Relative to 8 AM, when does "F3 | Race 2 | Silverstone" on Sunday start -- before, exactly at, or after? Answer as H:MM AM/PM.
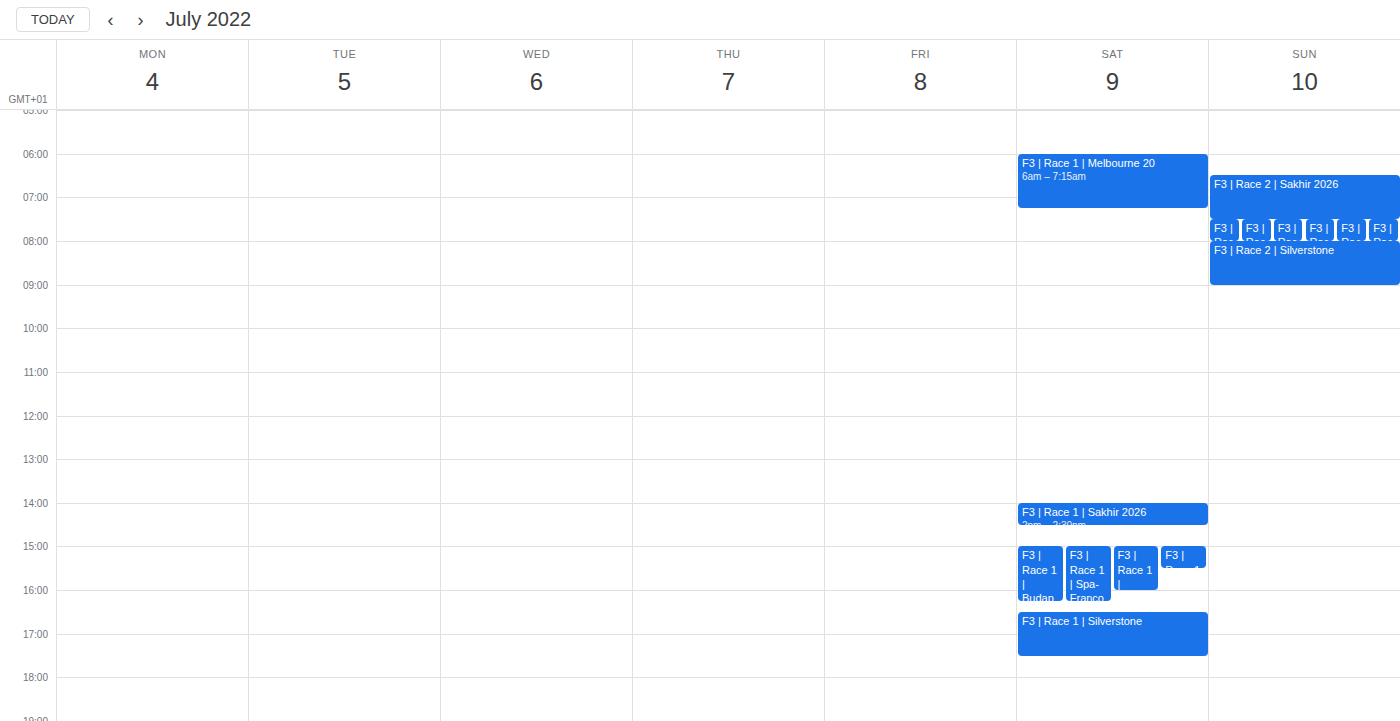
8:00 AM -- exactly at 8 AM, on the 8 AM line.